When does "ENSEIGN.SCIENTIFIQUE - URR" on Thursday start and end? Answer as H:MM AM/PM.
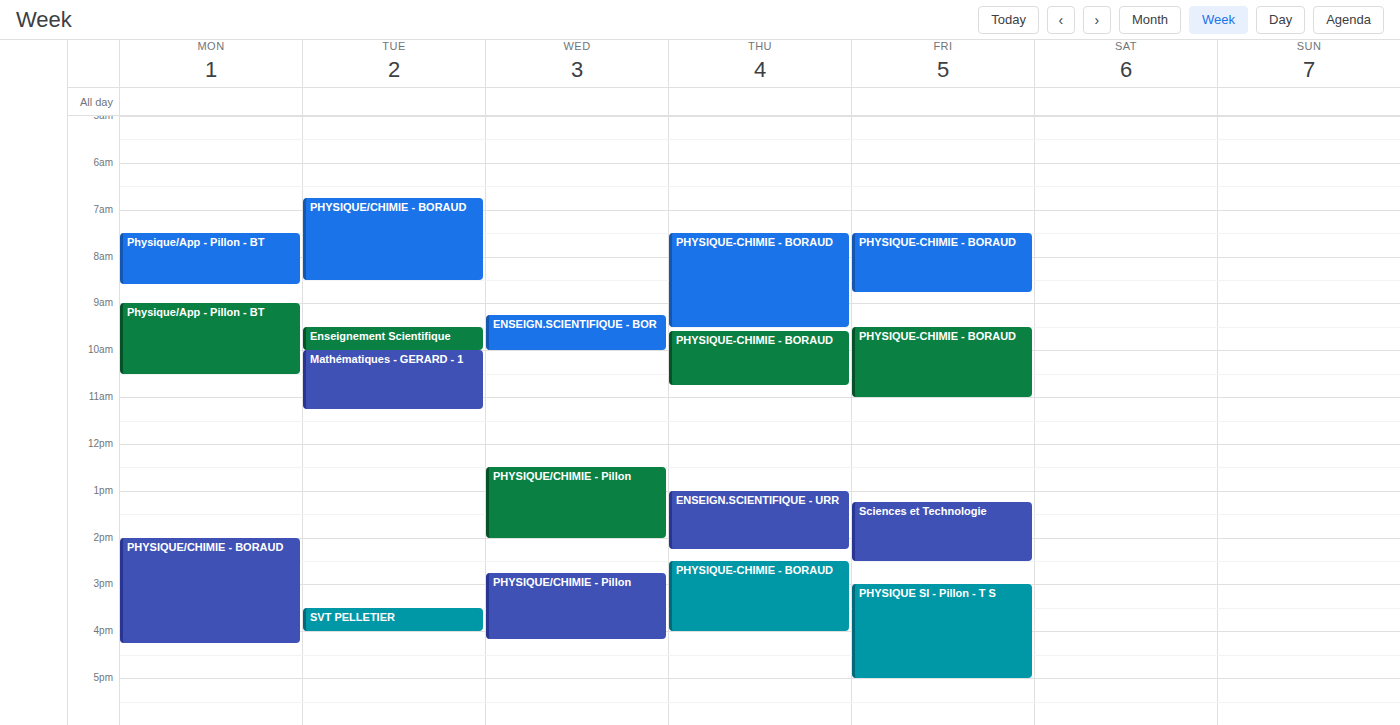
1:00 PM to 2:15 PM